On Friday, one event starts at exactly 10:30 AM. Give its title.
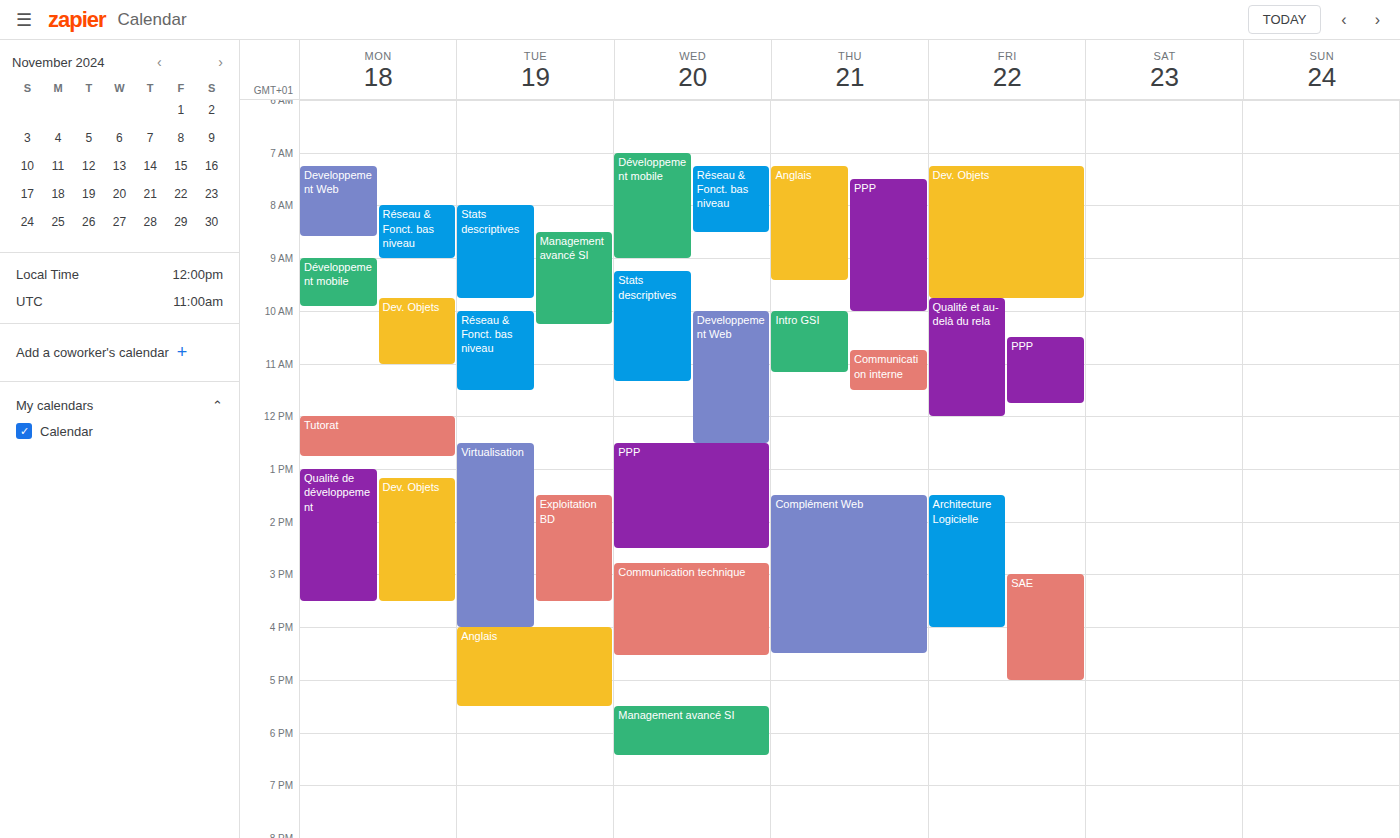
"PPP"